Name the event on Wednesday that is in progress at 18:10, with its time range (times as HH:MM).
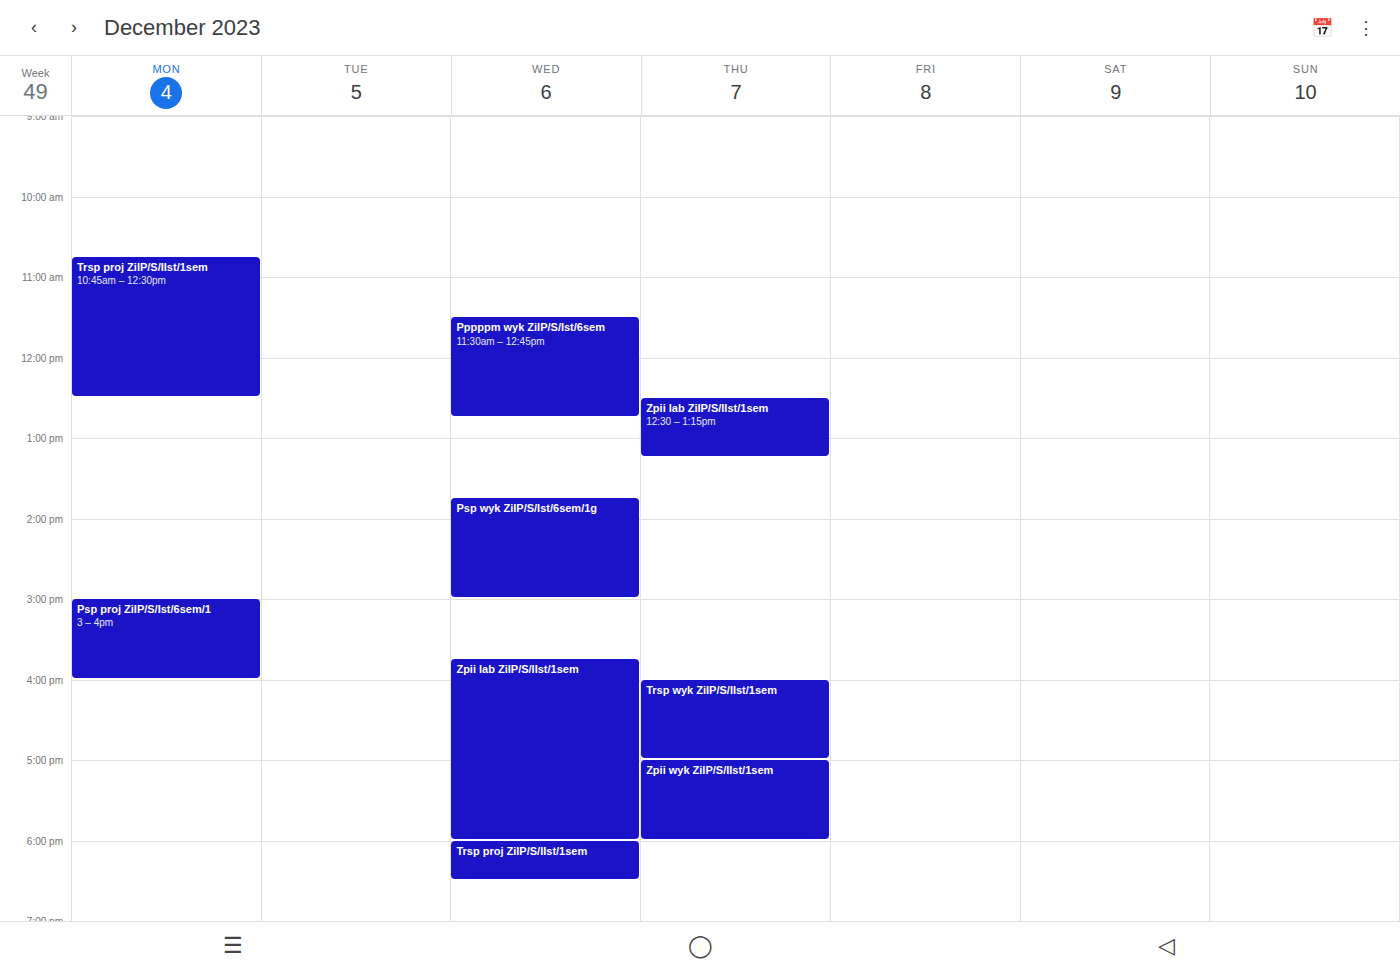
"Trsp proj ZiIP/S/IIst/1sem", 18:00 to 18:30